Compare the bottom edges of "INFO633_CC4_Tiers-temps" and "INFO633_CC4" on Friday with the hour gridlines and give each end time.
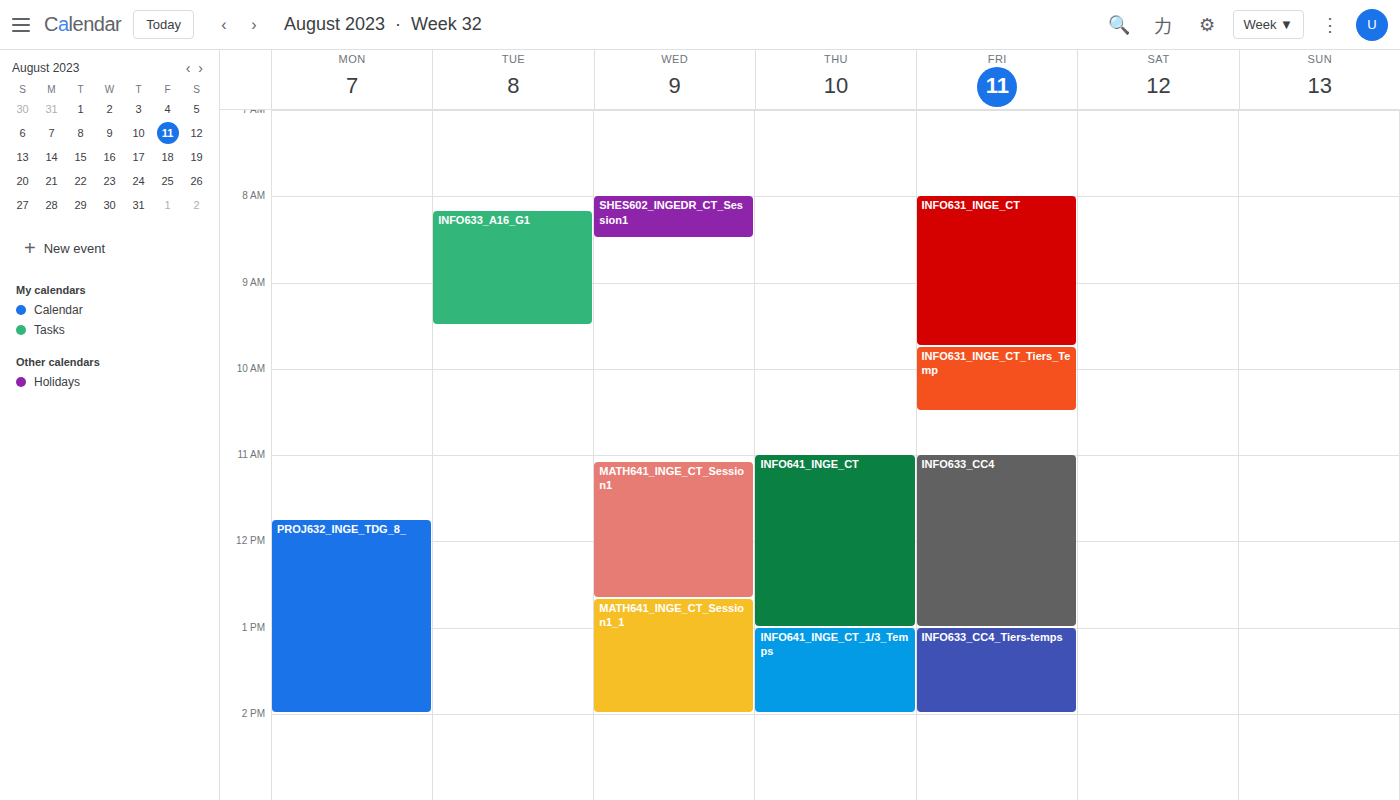
"INFO633_CC4_Tiers-temps": 2:00 PM, exactly on the 2 PM line. "INFO633_CC4": 1:00 PM, exactly on the 1 PM line.